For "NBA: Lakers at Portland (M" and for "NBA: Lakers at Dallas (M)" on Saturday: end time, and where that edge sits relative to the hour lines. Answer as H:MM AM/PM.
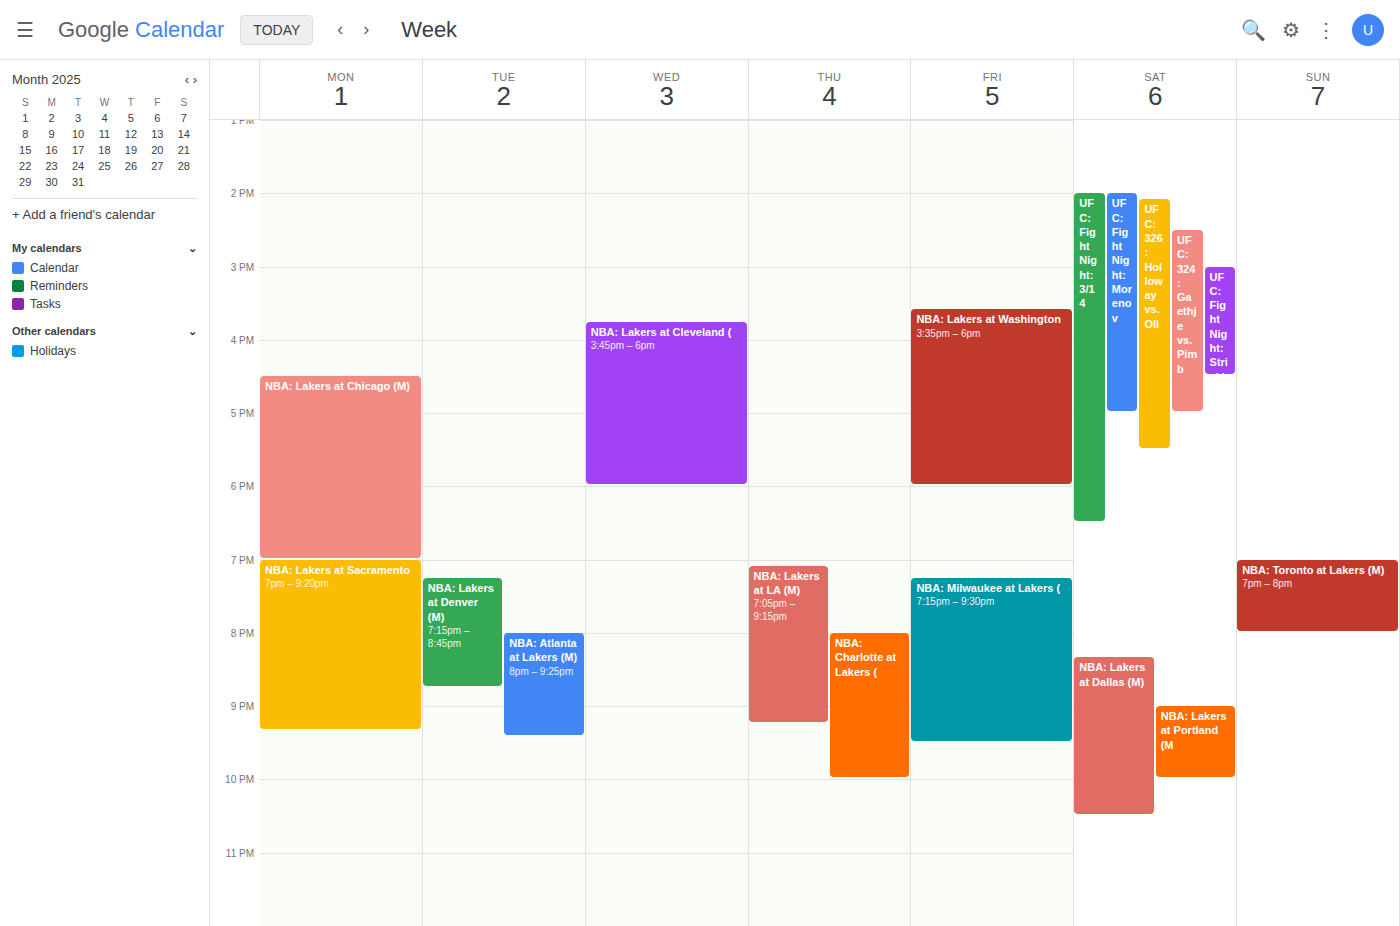
"NBA: Lakers at Portland (M": 10:00 PM, exactly on the 10 PM line. "NBA: Lakers at Dallas (M)": 10:30 PM, halfway between the 10 PM and 11 PM lines.